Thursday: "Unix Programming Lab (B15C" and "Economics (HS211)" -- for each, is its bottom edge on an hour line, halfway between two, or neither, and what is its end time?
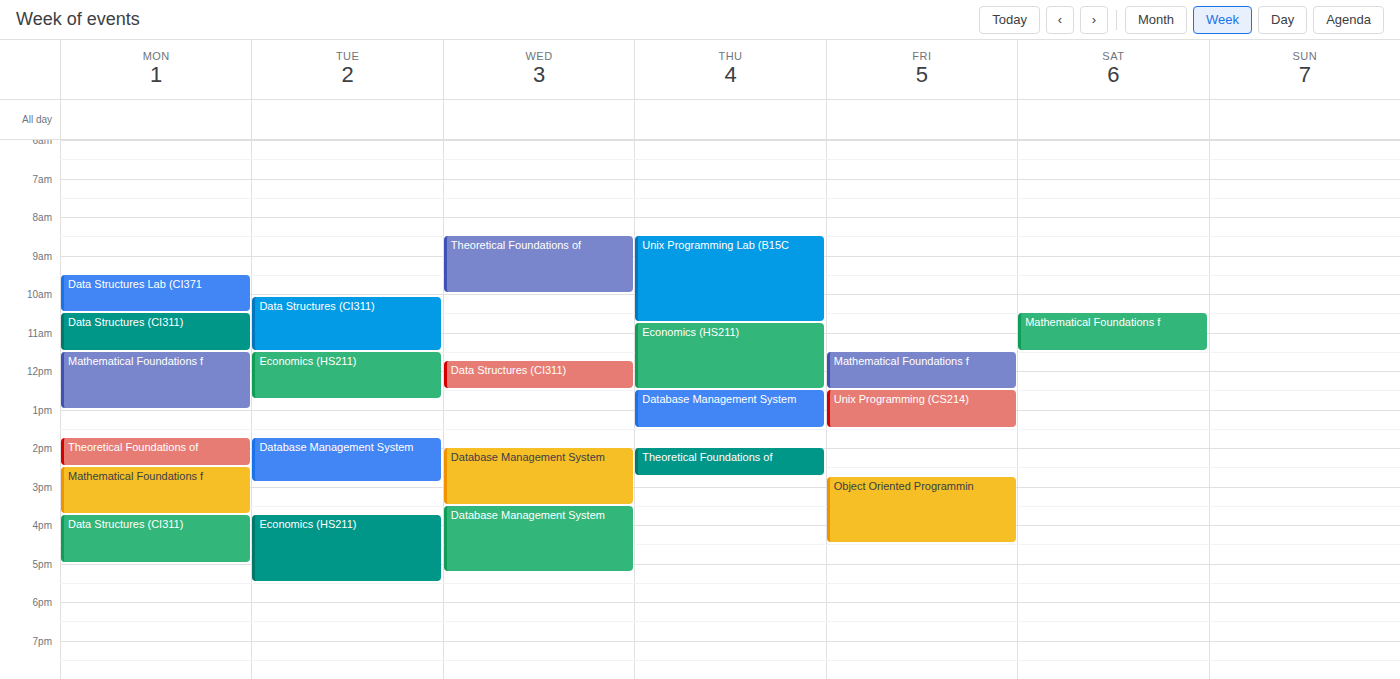
"Unix Programming Lab (B15C": 10:45 AM, neither: three quarters of the way from the 10 AM line to the 11 AM line. "Economics (HS211)": 12:30 PM, halfway between the 12 PM and 1 PM lines.